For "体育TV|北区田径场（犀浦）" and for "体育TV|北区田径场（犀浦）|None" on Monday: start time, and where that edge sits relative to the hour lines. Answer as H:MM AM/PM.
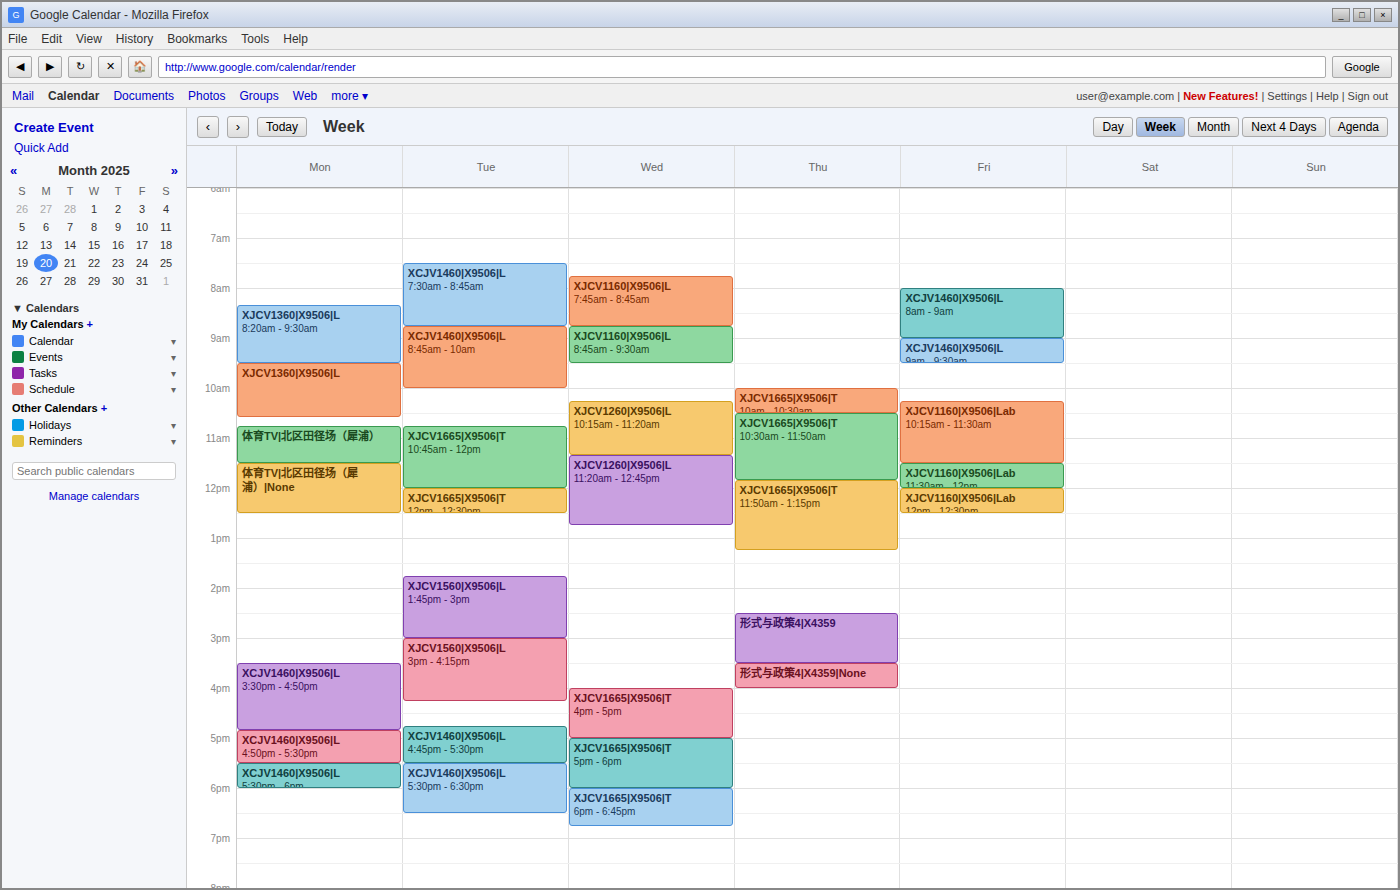
"体育TV|北区田径场（犀浦）": 10:45 AM, neither: three quarters of the way from the 10 AM line to the 11 AM line. "体育TV|北区田径场（犀浦）|None": 11:30 AM, halfway between the 11 AM and 12 PM lines.